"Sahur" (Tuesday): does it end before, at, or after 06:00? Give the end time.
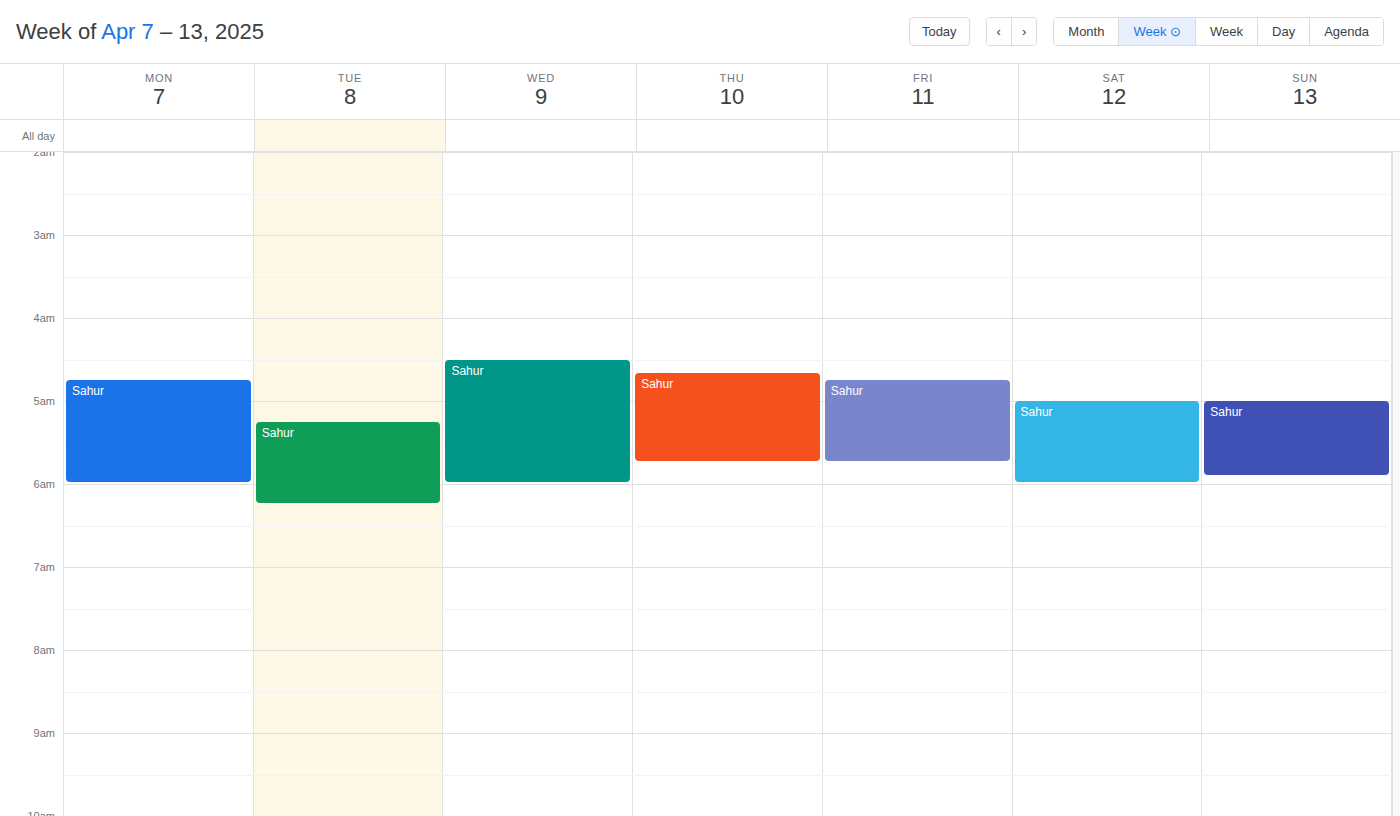
06:15 -- after 06:00, 15 minutes below the 06:00 line.